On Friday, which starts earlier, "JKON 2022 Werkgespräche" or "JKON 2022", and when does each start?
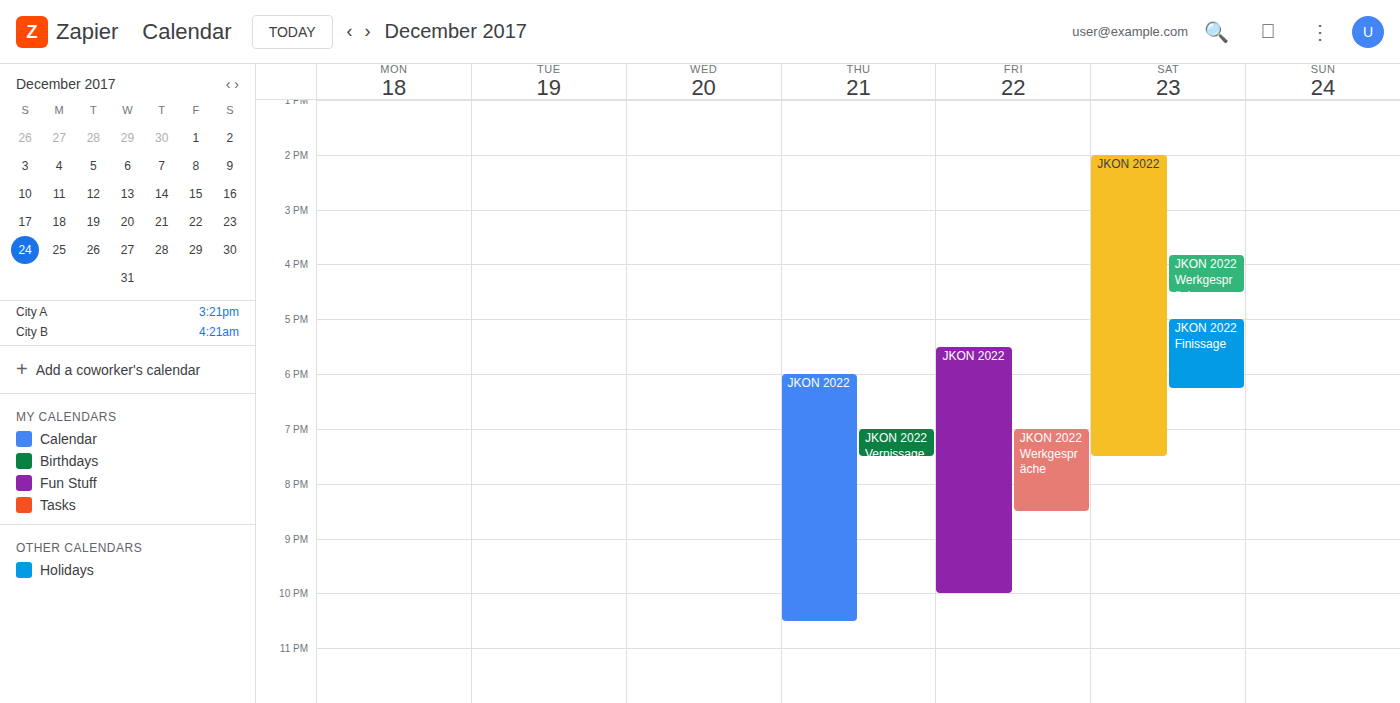
"JKON 2022" 5:30 PM; "JKON 2022 Werkgespräche" 7:00 PM.